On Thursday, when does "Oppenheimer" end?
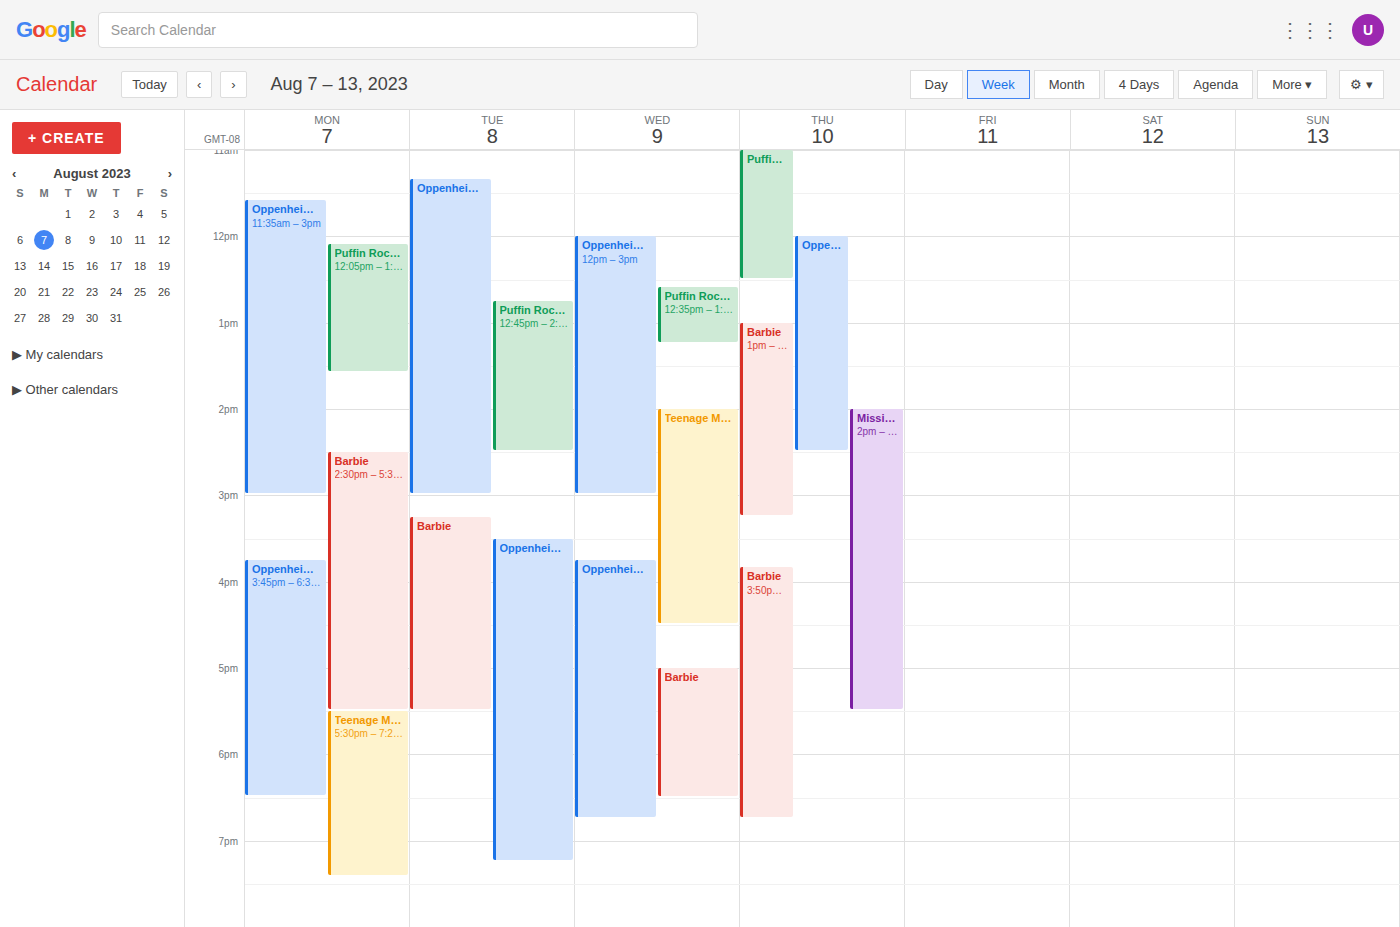
2:30 PM